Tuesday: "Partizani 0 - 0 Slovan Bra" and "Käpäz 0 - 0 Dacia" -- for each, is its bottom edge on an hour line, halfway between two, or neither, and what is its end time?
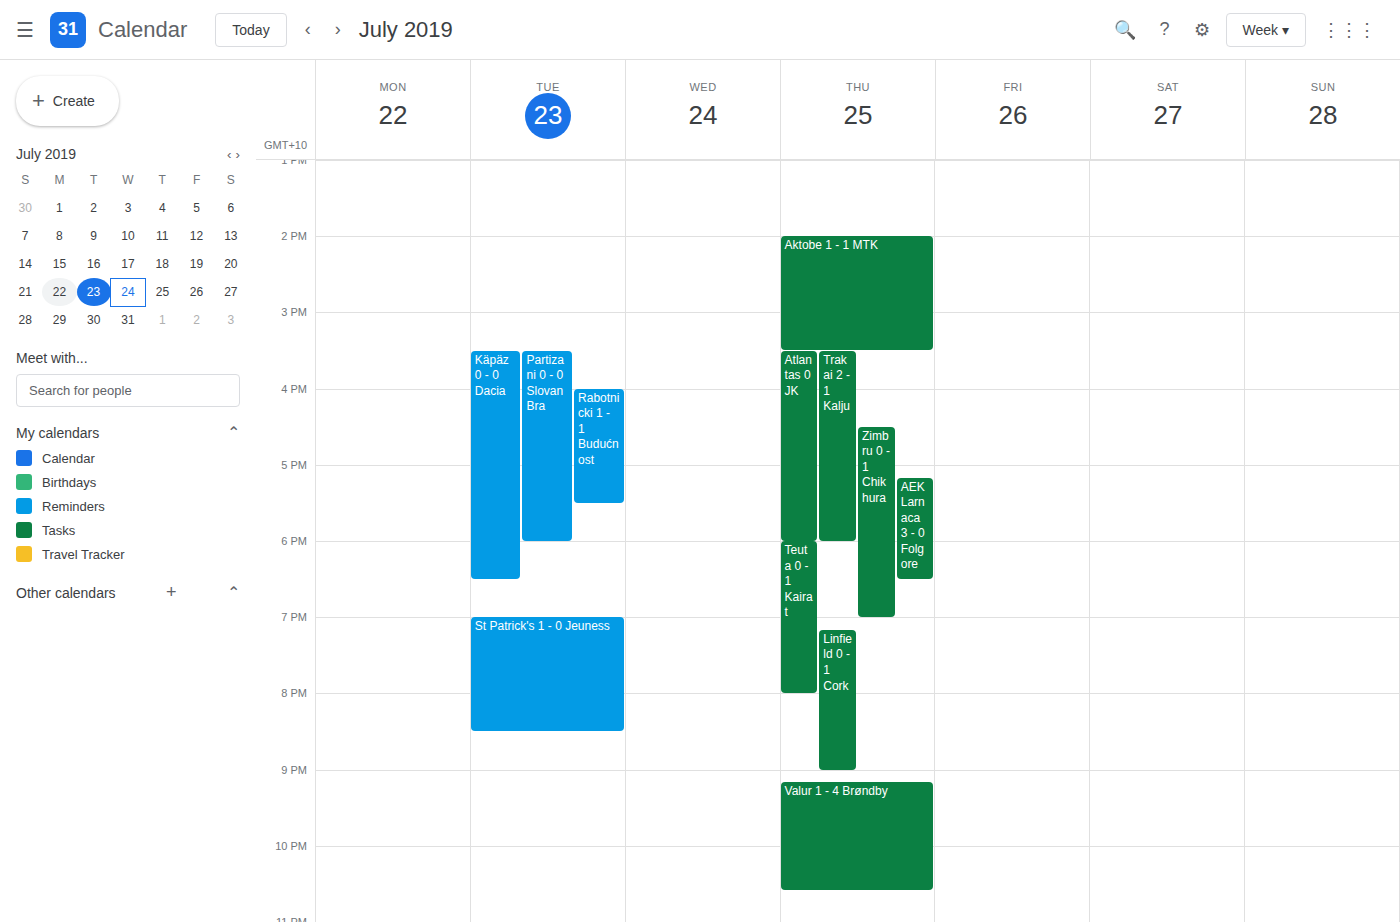
"Partizani 0 - 0 Slovan Bra": 6:00 PM, exactly on the 6 PM line. "Käpäz 0 - 0 Dacia": 6:30 PM, halfway between the 6 PM and 7 PM lines.